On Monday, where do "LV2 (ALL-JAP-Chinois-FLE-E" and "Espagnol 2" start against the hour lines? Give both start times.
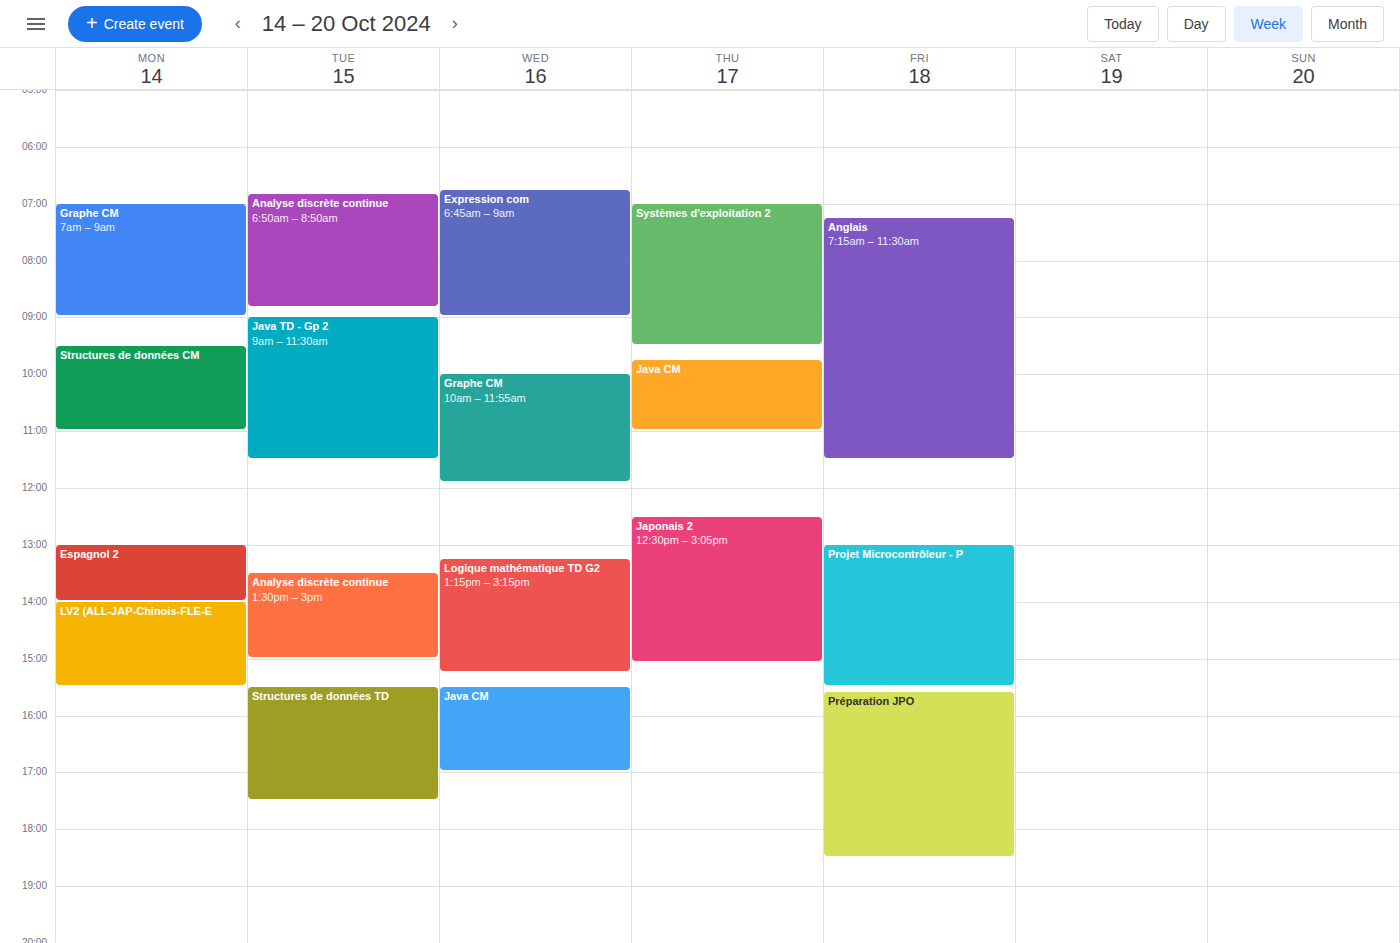
"LV2 (ALL-JAP-Chinois-FLE-E": 2:00 PM, exactly on the 2 PM line. "Espagnol 2": 1:00 PM, exactly on the 1 PM line.